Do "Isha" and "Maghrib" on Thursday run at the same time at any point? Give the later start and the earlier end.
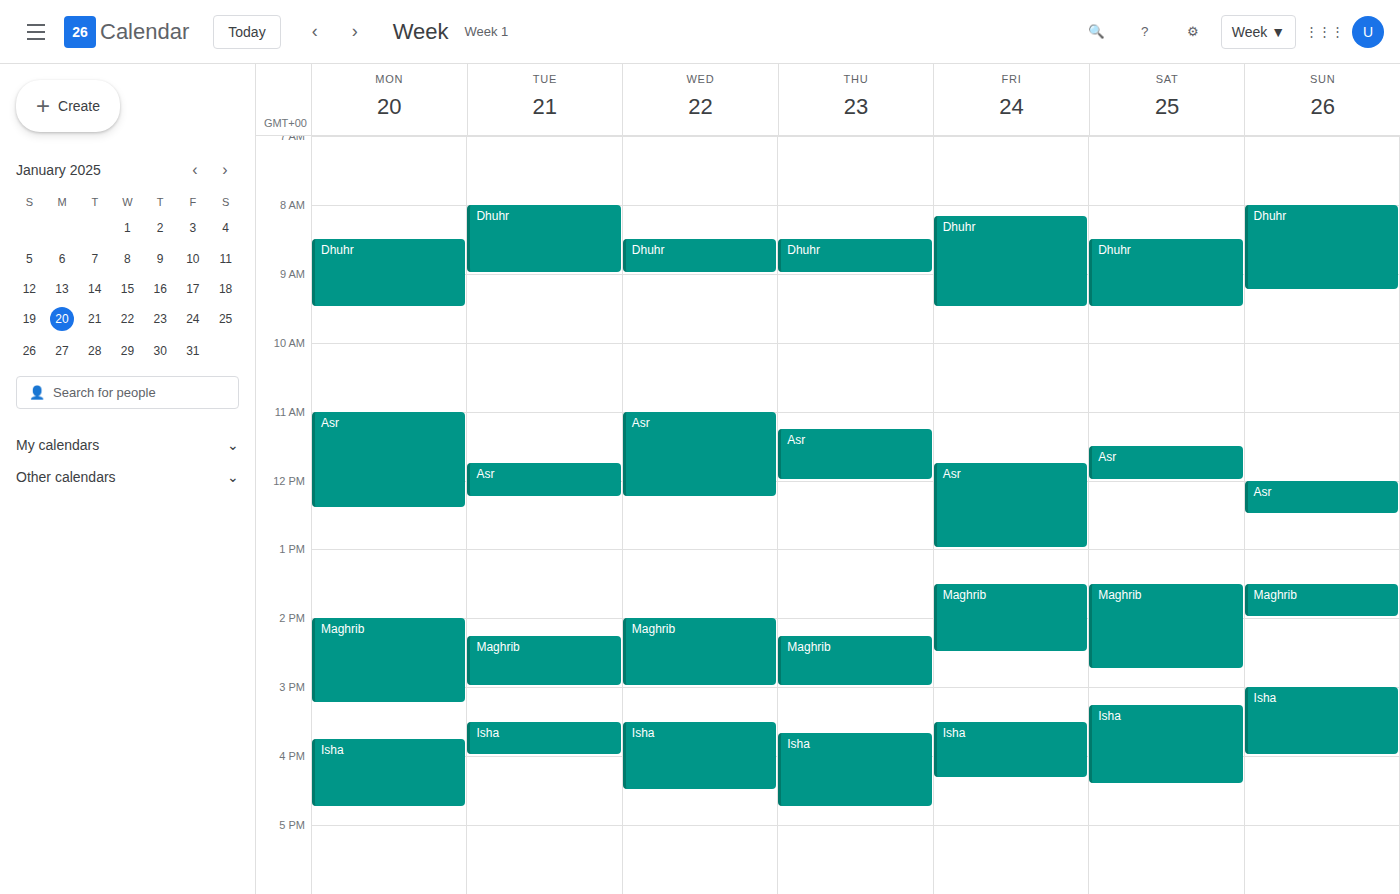
"Maghrib" ends at 3:00 PM and "Isha" starts at 3:40 PM -- no overlap.